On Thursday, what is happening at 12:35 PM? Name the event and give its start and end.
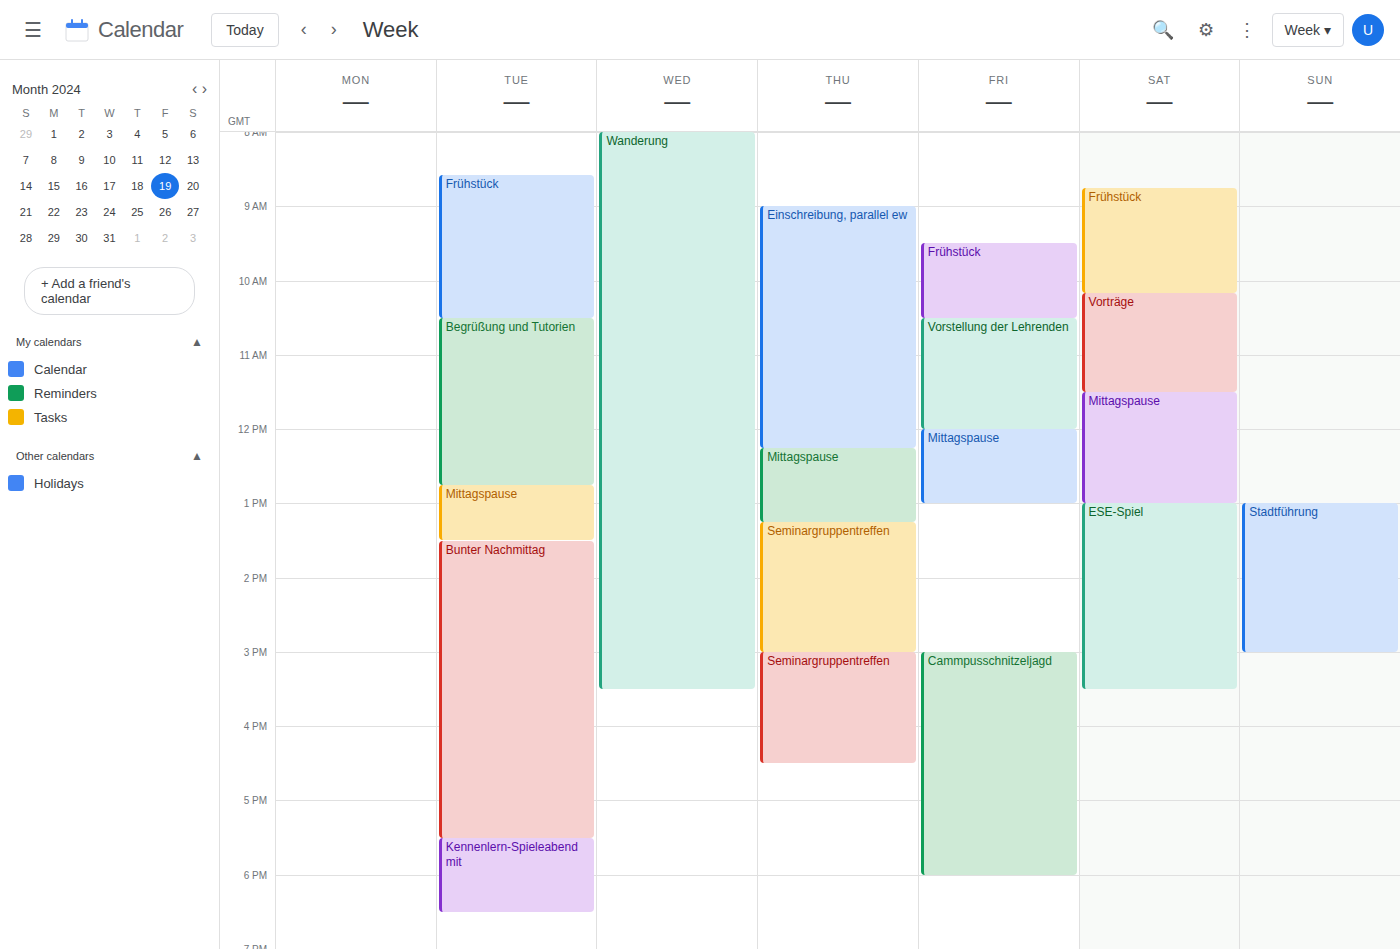
"Mittagspause", 12:15 PM to 1:15 PM